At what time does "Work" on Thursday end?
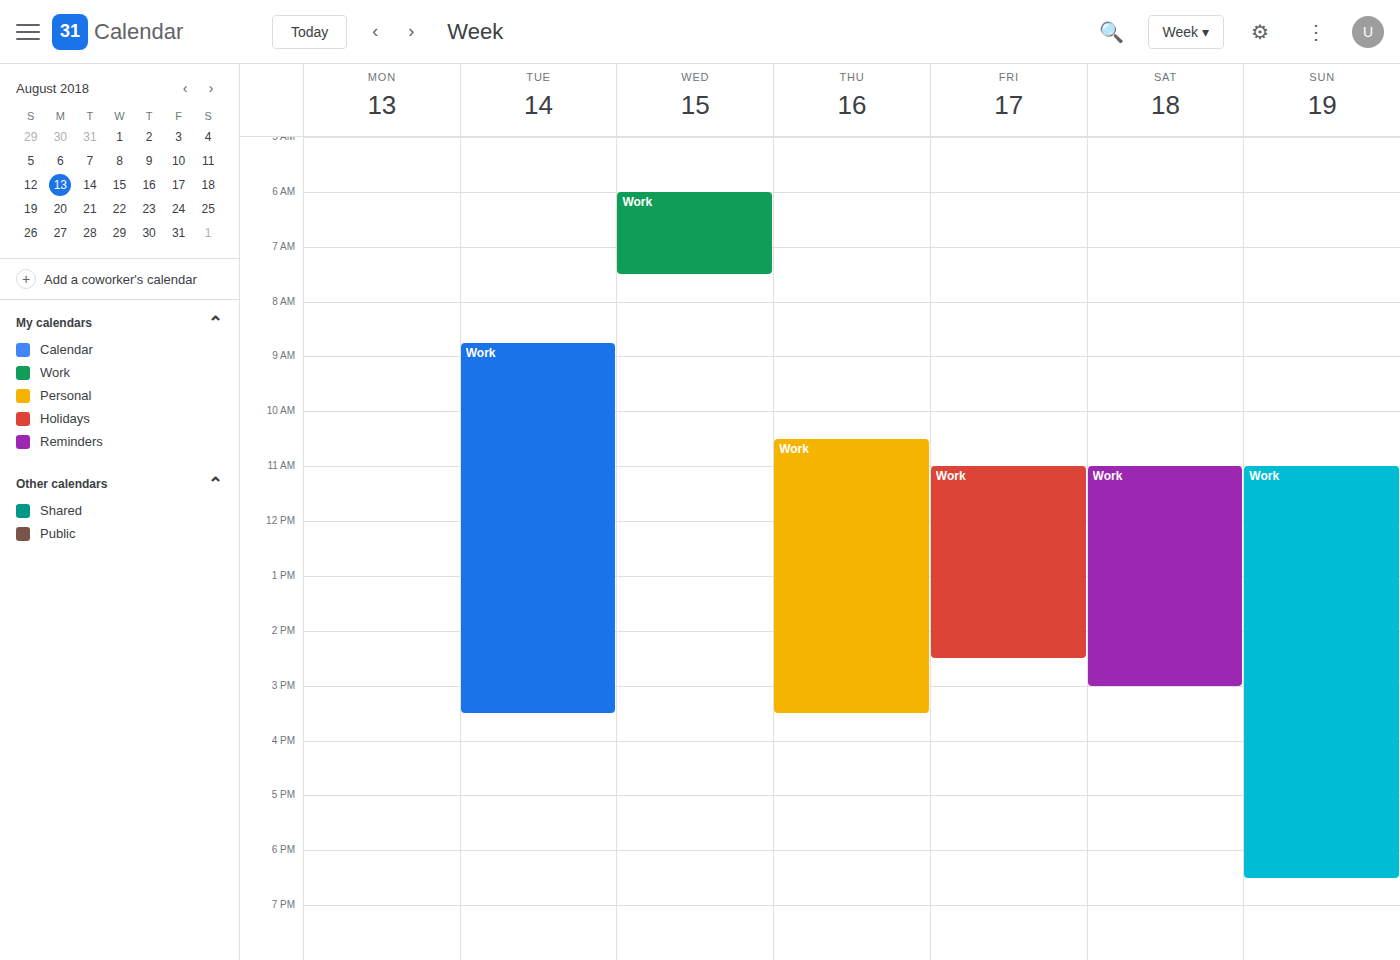
15:30